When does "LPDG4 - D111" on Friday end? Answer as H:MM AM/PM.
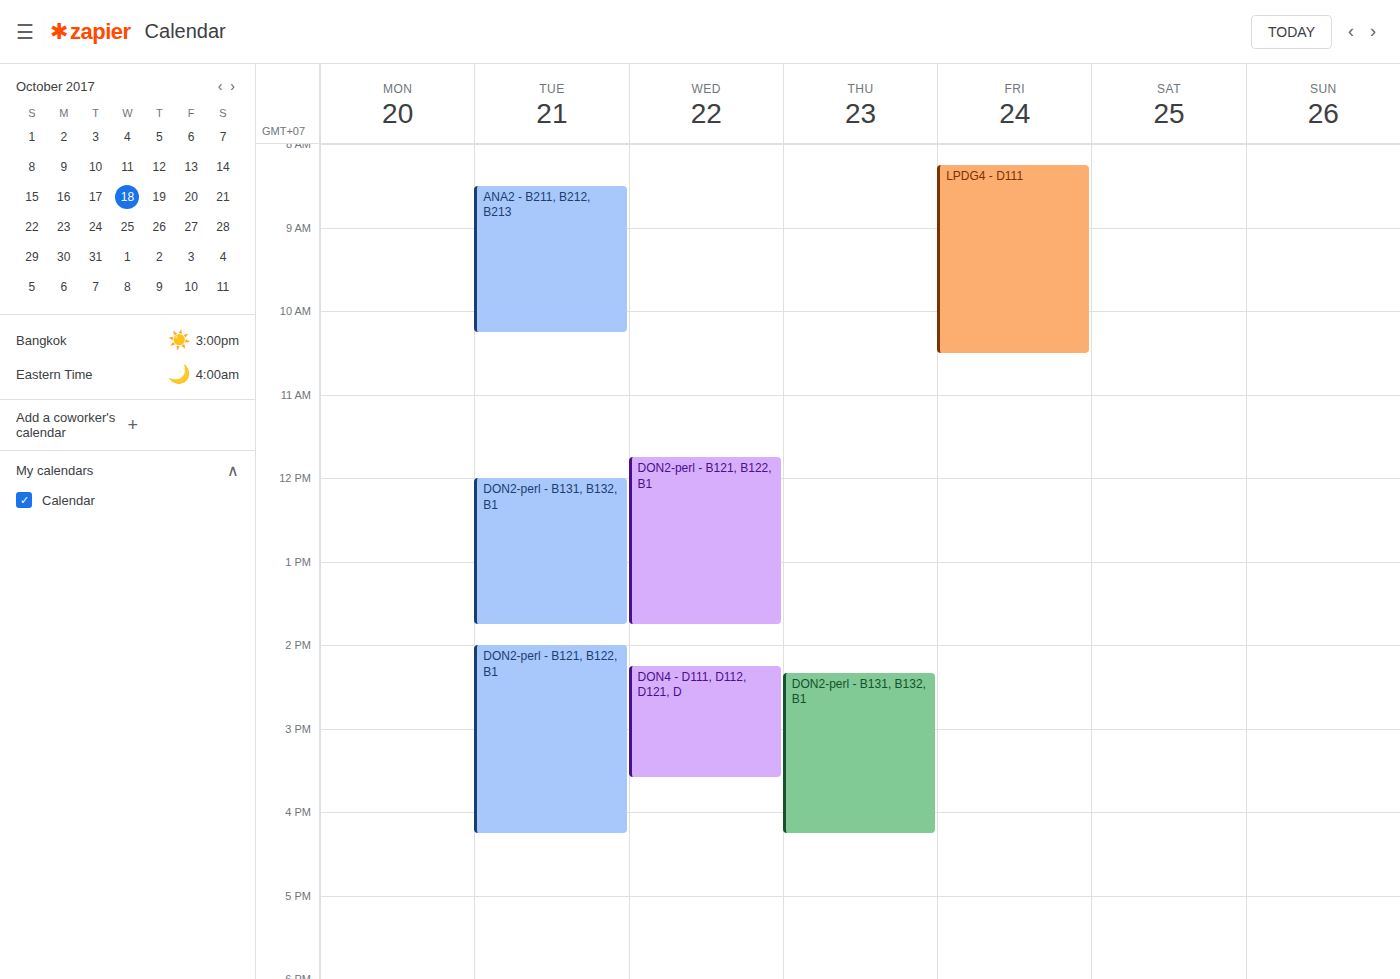
10:30 AM